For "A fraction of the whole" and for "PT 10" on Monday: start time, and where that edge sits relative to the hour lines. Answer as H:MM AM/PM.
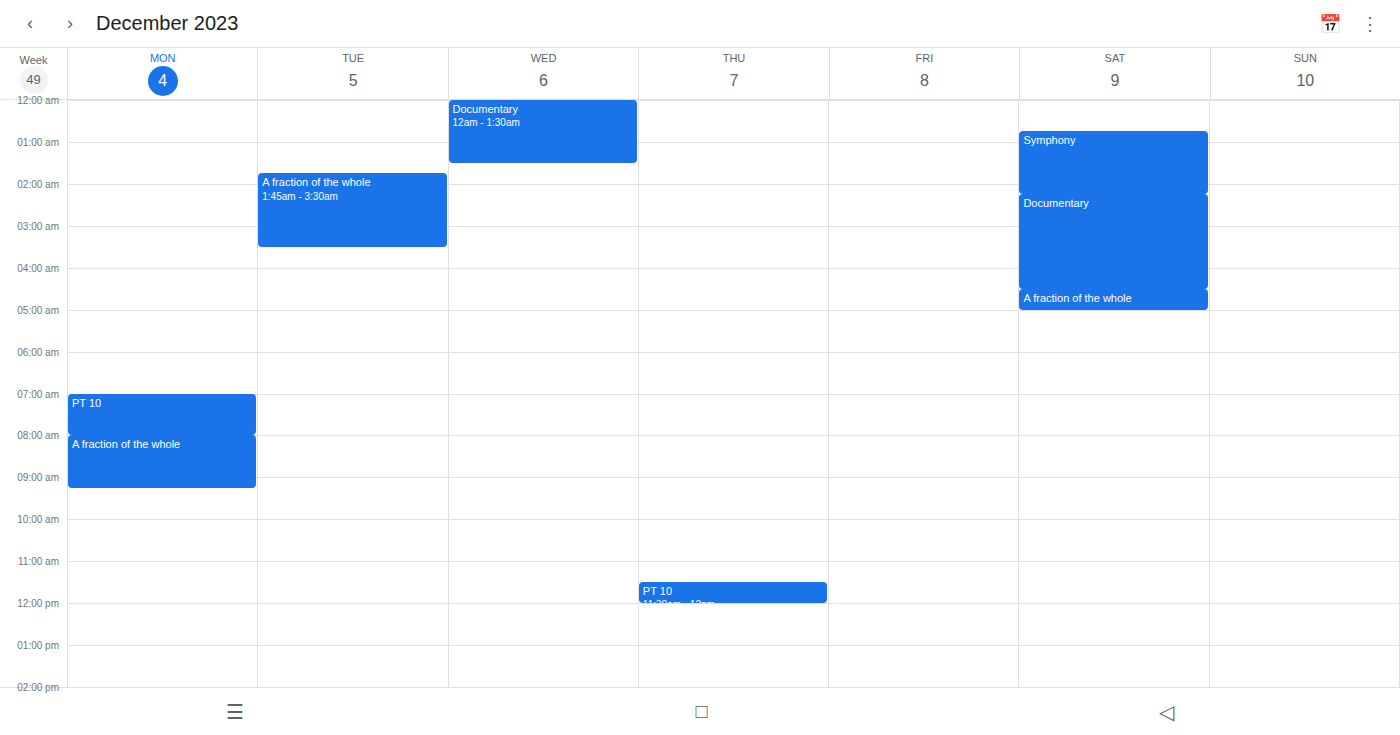
"A fraction of the whole": 8:00 AM, exactly on the 8 AM line. "PT 10": 7:00 AM, exactly on the 7 AM line.